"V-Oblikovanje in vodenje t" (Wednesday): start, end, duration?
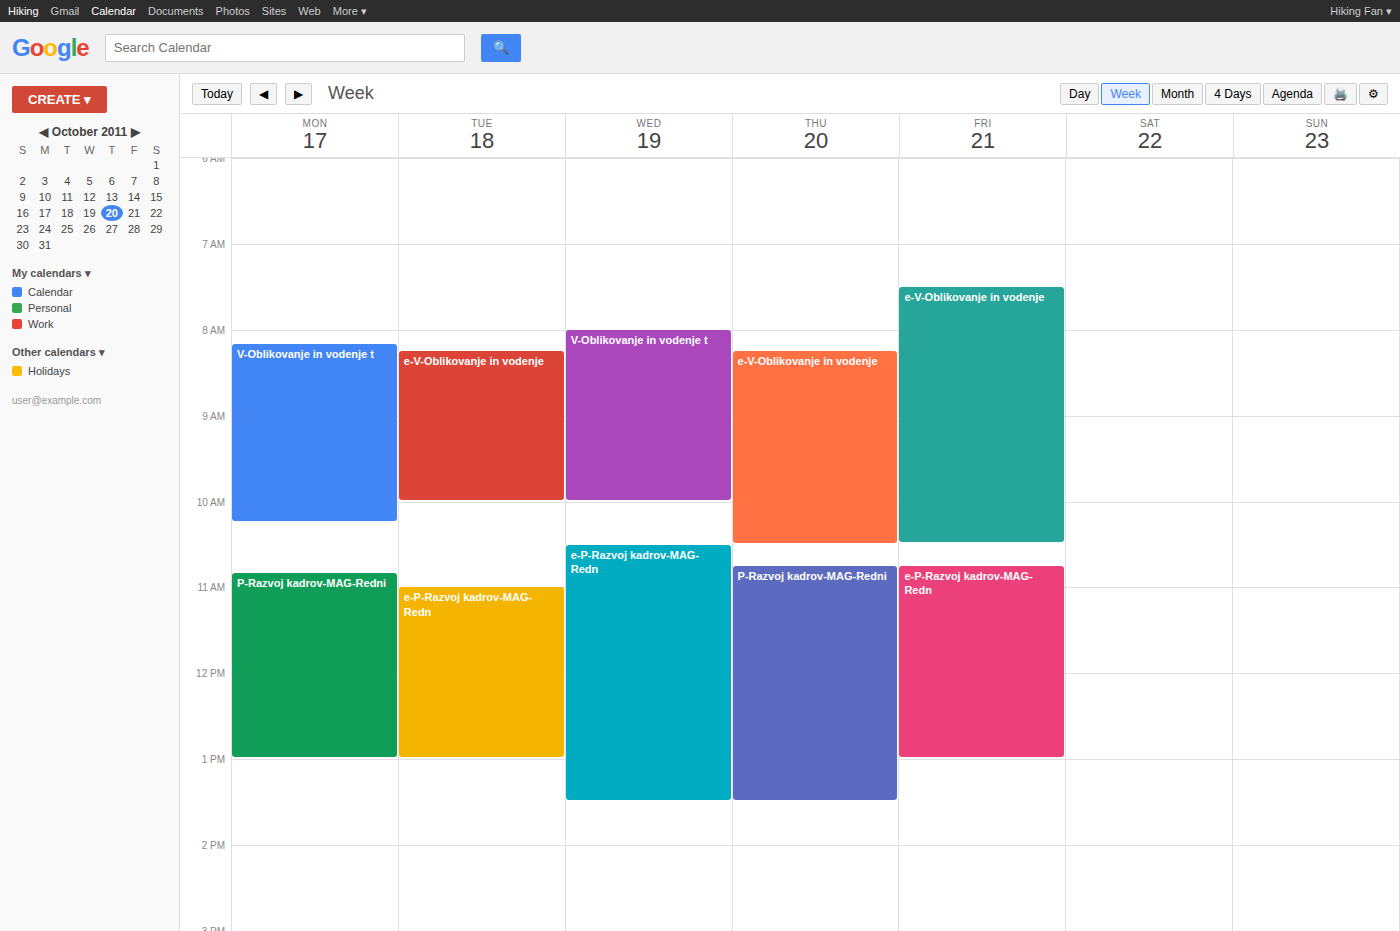
8:00 AM to 10:00 AM, 2 hours